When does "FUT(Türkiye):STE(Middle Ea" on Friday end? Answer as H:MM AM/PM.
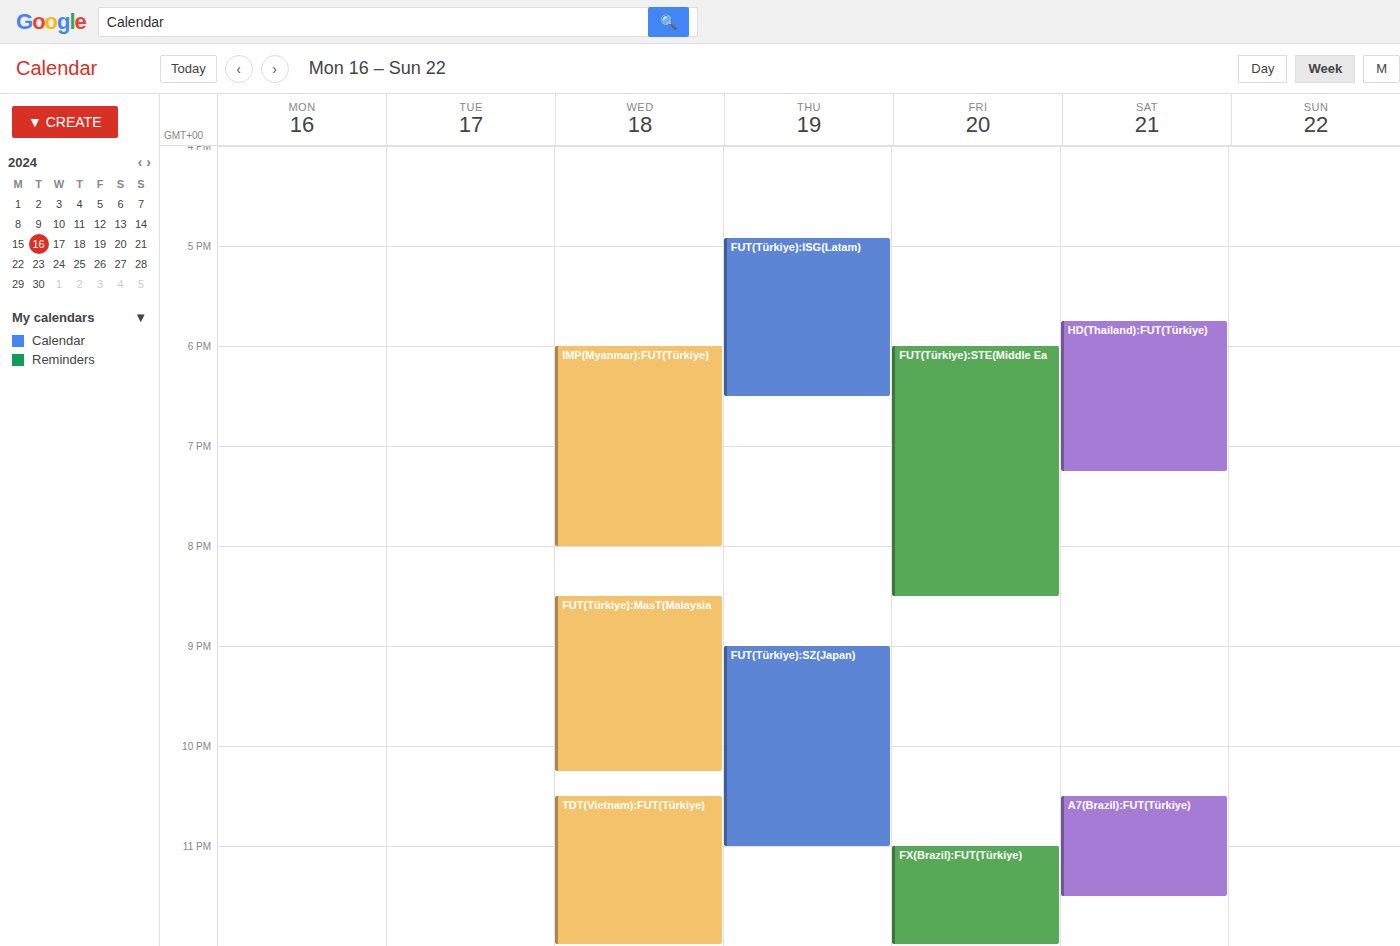
8:30 PM